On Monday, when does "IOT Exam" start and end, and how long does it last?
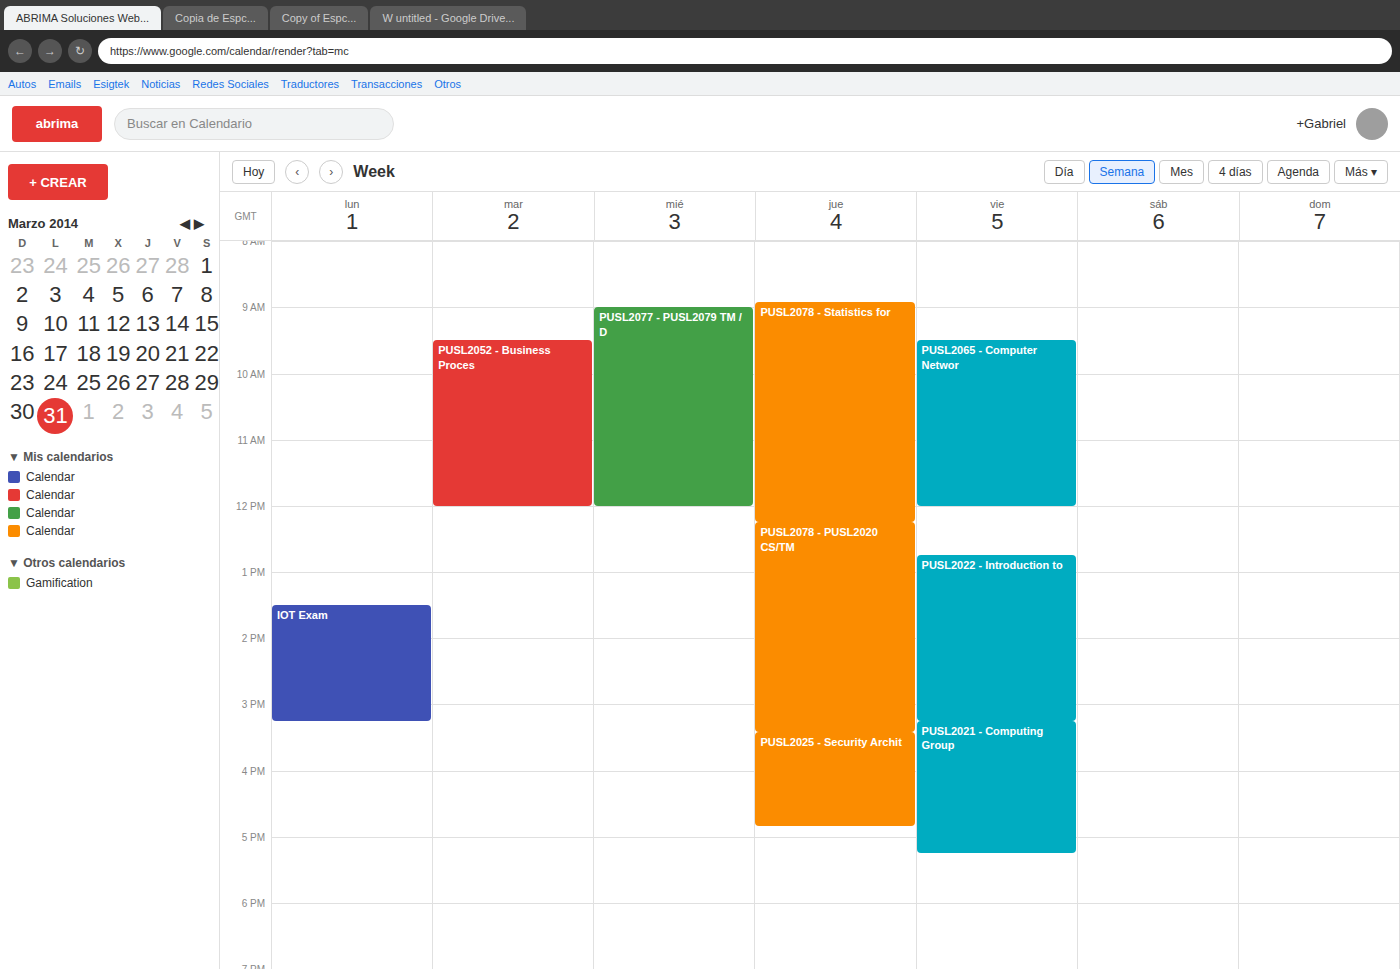
1:30 PM to 3:15 PM, 1 hour 45 minutes